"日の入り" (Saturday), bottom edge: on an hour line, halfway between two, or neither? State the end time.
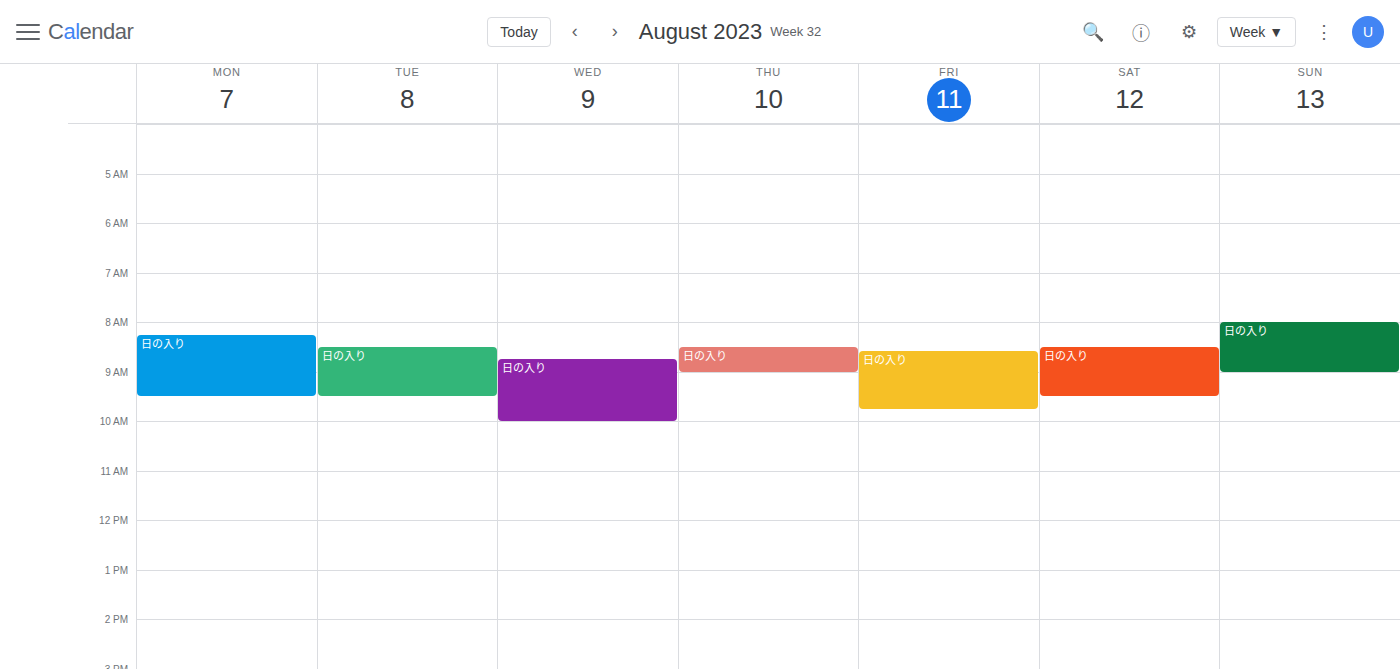
9:30 AM -- halfway between the 9 AM and 10 AM lines.